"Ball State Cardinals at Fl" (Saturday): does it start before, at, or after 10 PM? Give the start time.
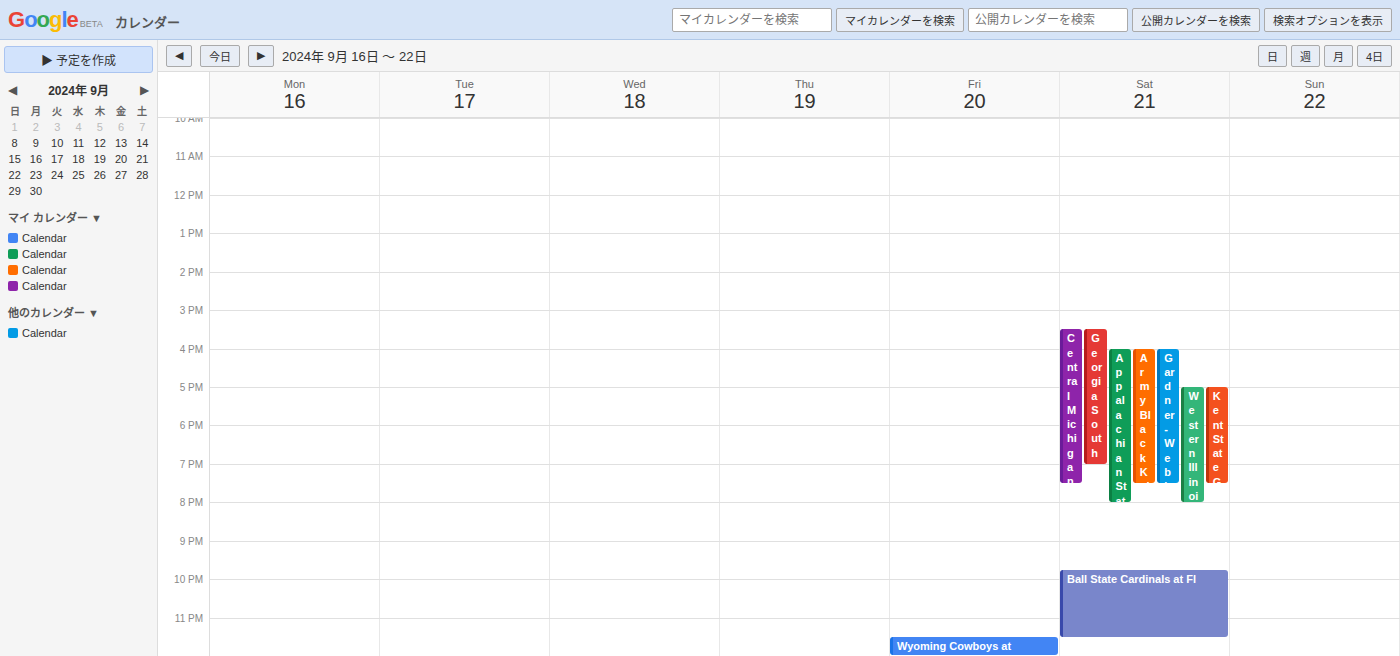
9:45 PM -- before 10 PM, 15 minutes above the 10 PM line.